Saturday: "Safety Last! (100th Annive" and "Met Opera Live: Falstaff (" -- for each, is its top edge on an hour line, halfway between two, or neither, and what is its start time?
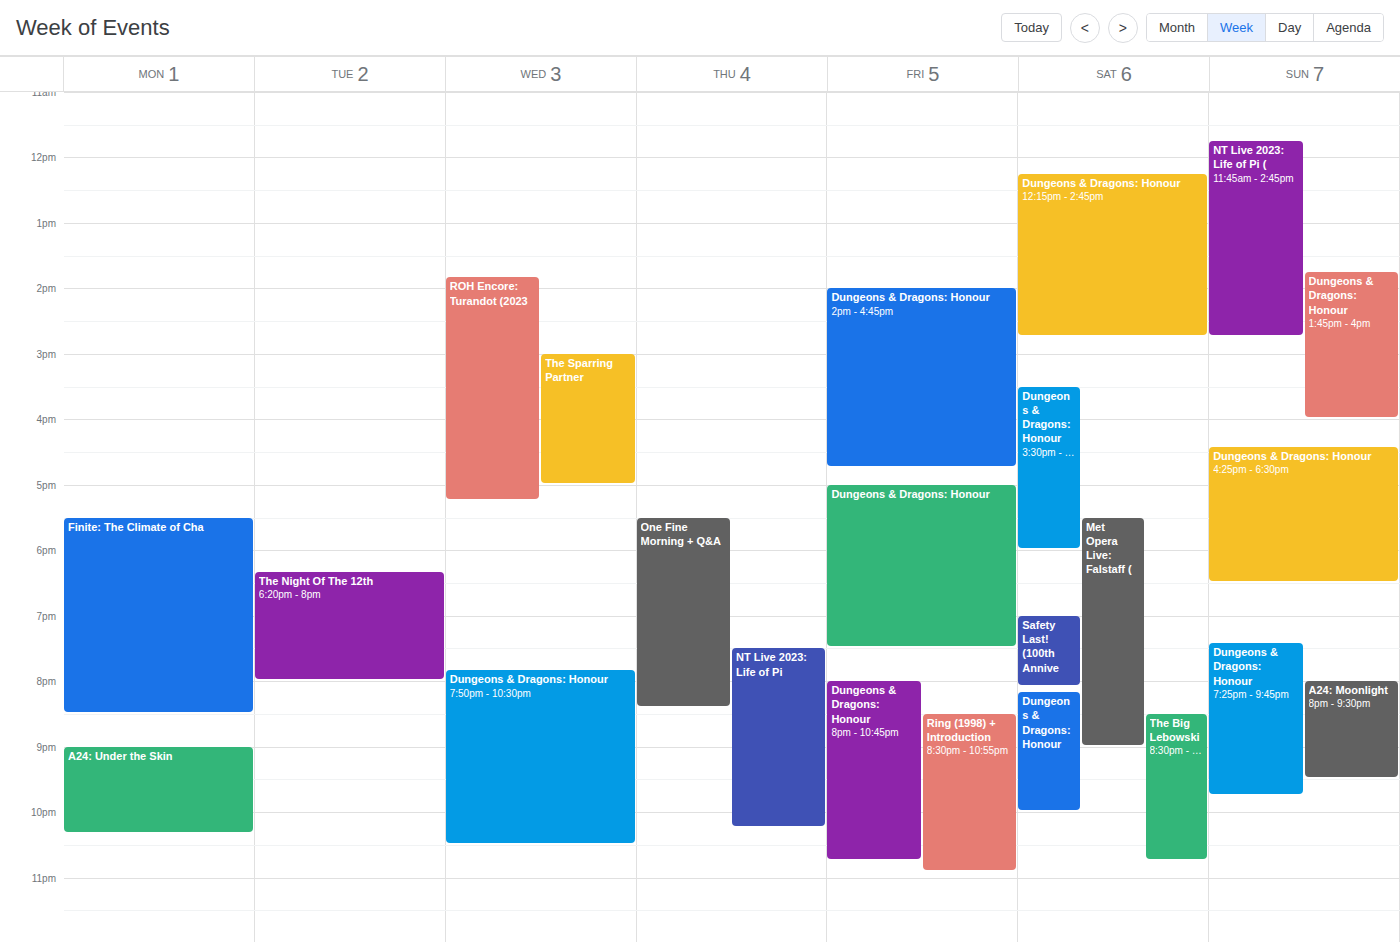
"Safety Last! (100th Annive": 7:00 PM, exactly on the 7 PM line. "Met Opera Live: Falstaff (": 5:30 PM, halfway between the 5 PM and 6 PM lines.